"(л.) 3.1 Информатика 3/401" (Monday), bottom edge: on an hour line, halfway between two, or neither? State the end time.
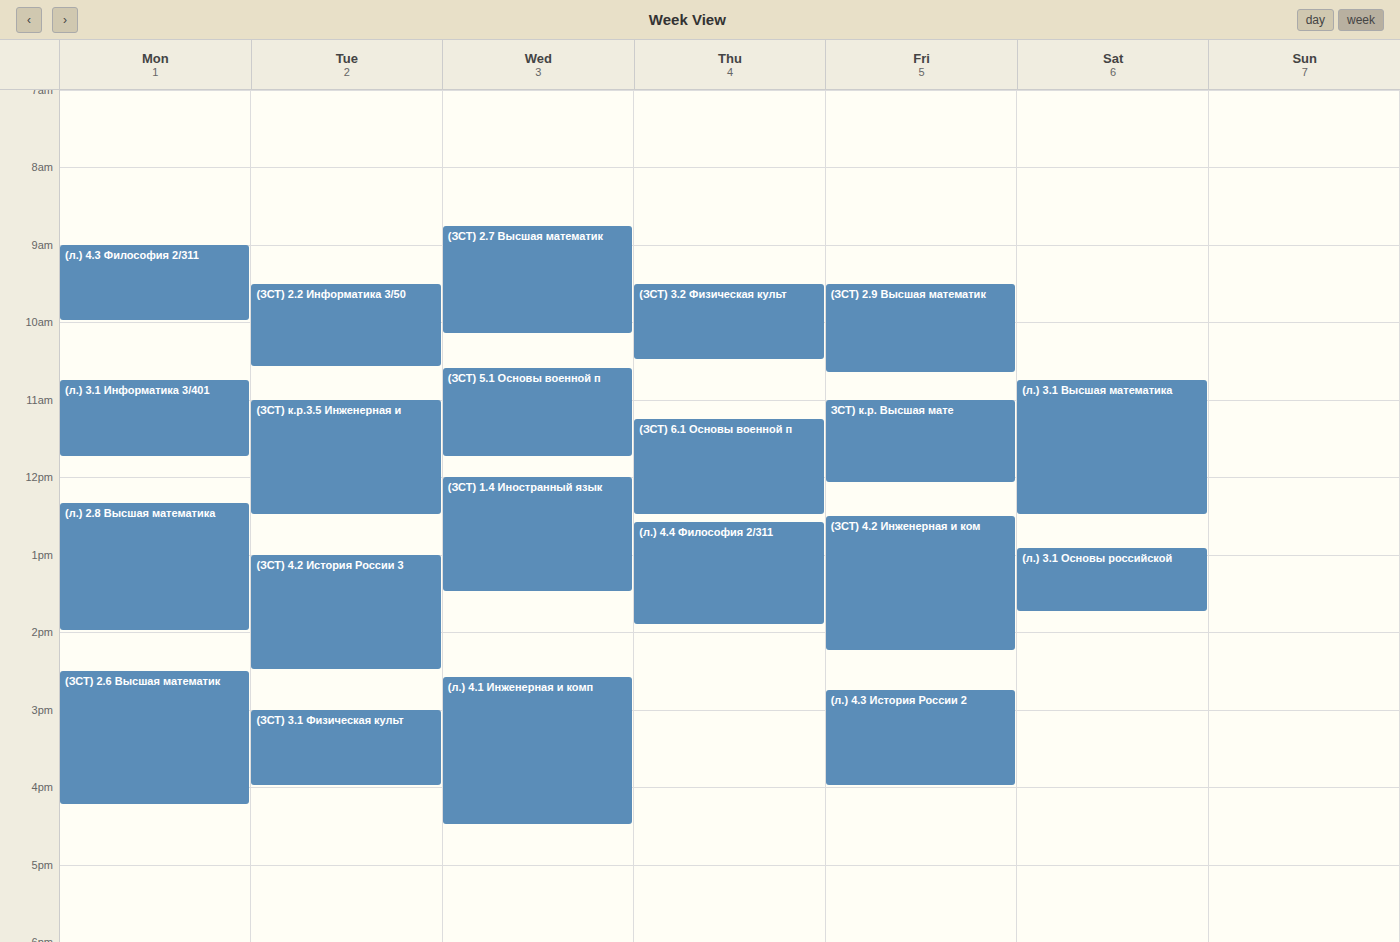
11:45 AM -- neither: three quarters of the way from the 11 AM line to the 12 PM line.